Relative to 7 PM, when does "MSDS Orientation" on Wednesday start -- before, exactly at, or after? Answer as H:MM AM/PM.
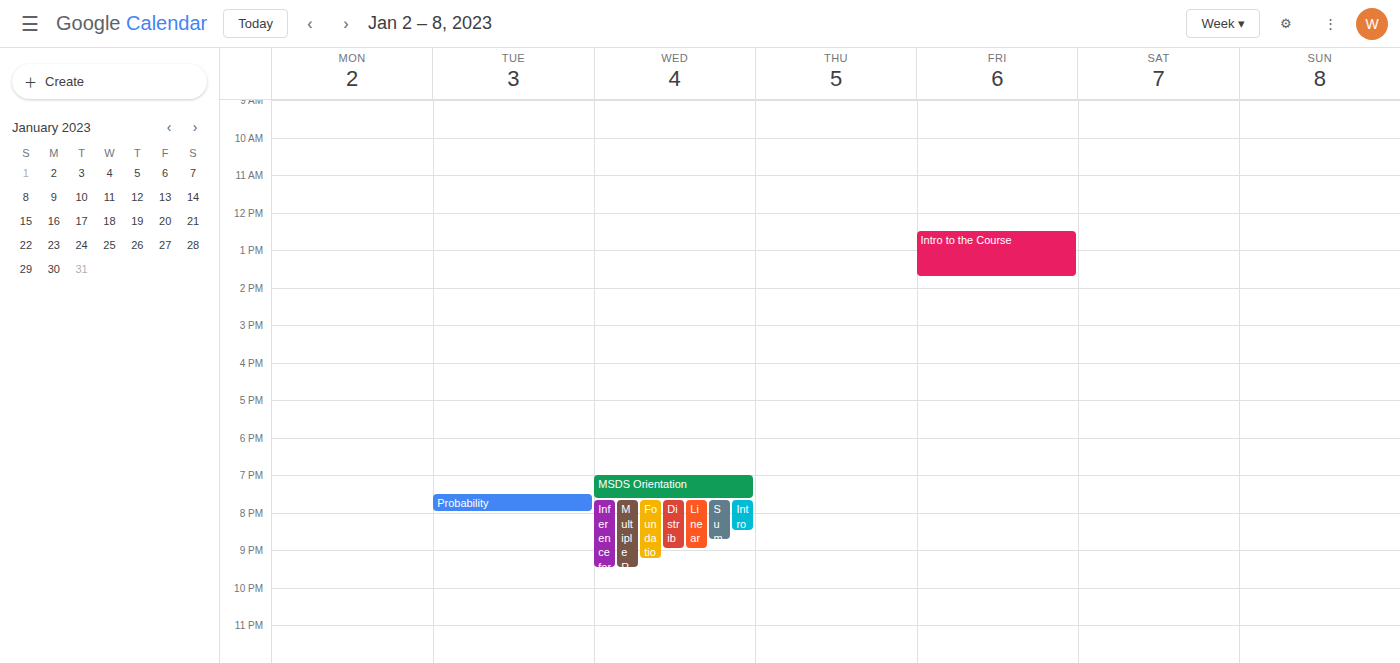
7:00 PM -- exactly at 7 PM, on the 7 PM line.